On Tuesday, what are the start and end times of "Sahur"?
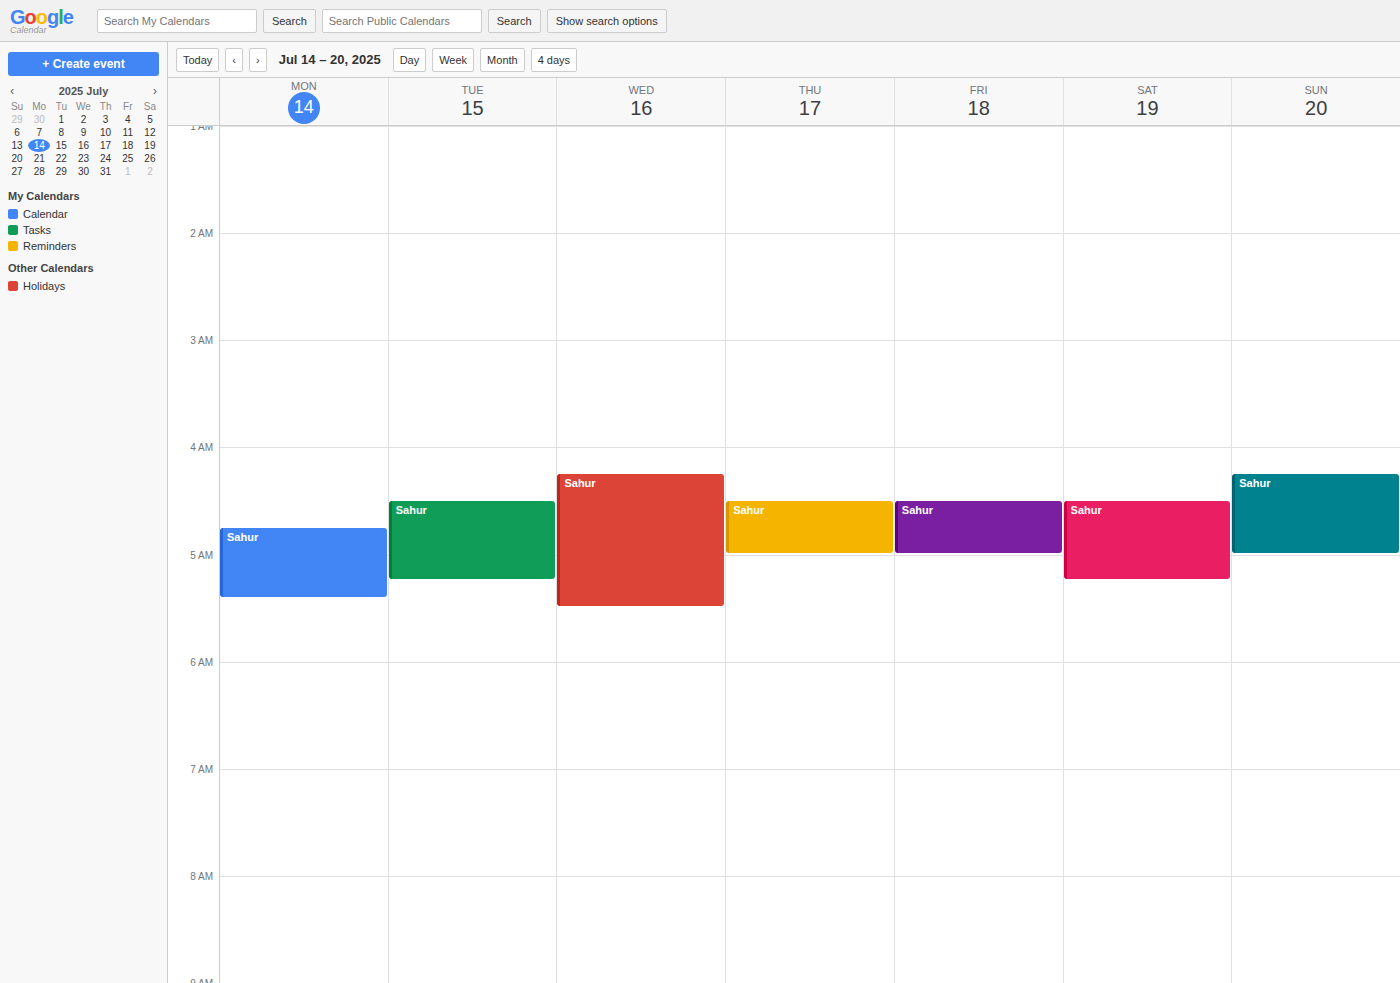
4:30 AM to 5:15 AM